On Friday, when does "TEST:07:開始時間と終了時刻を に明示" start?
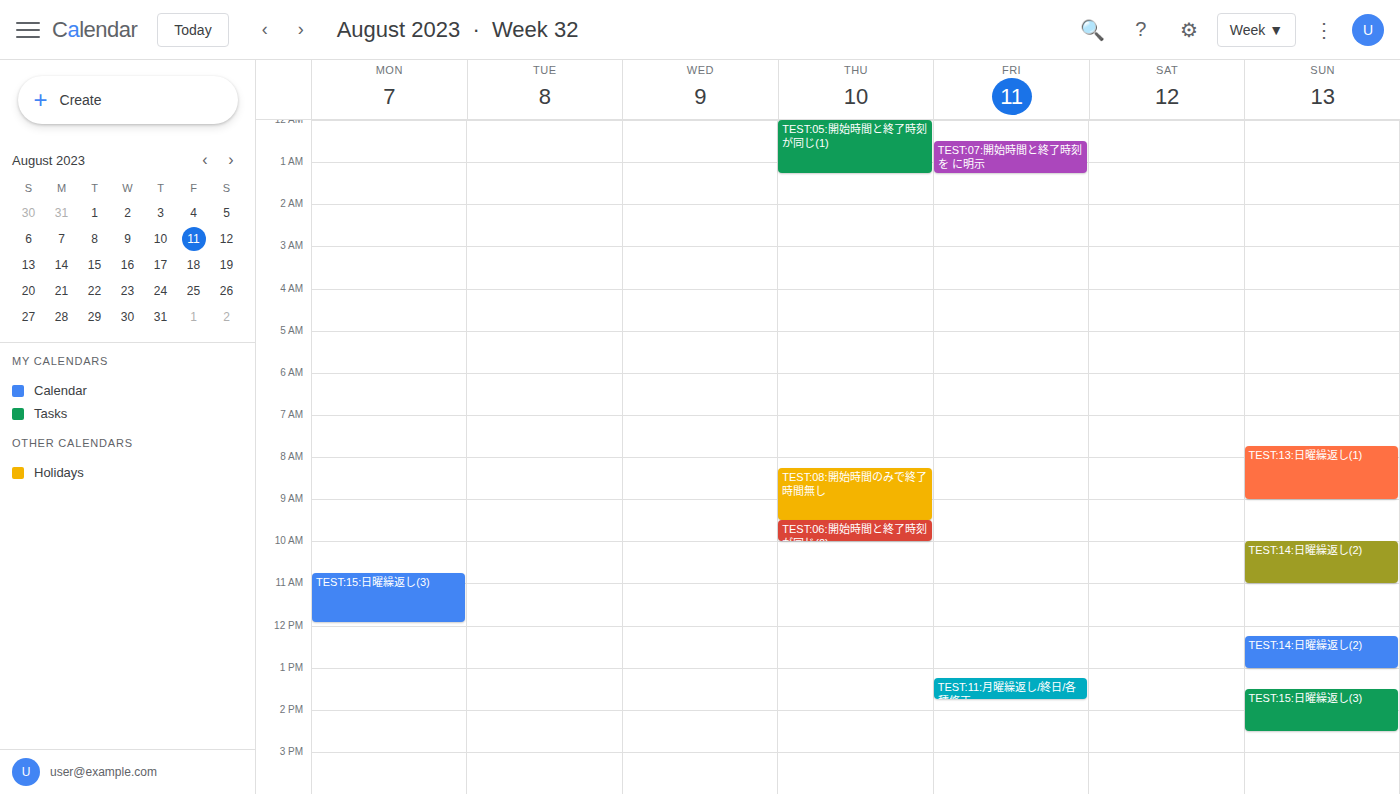
00:30